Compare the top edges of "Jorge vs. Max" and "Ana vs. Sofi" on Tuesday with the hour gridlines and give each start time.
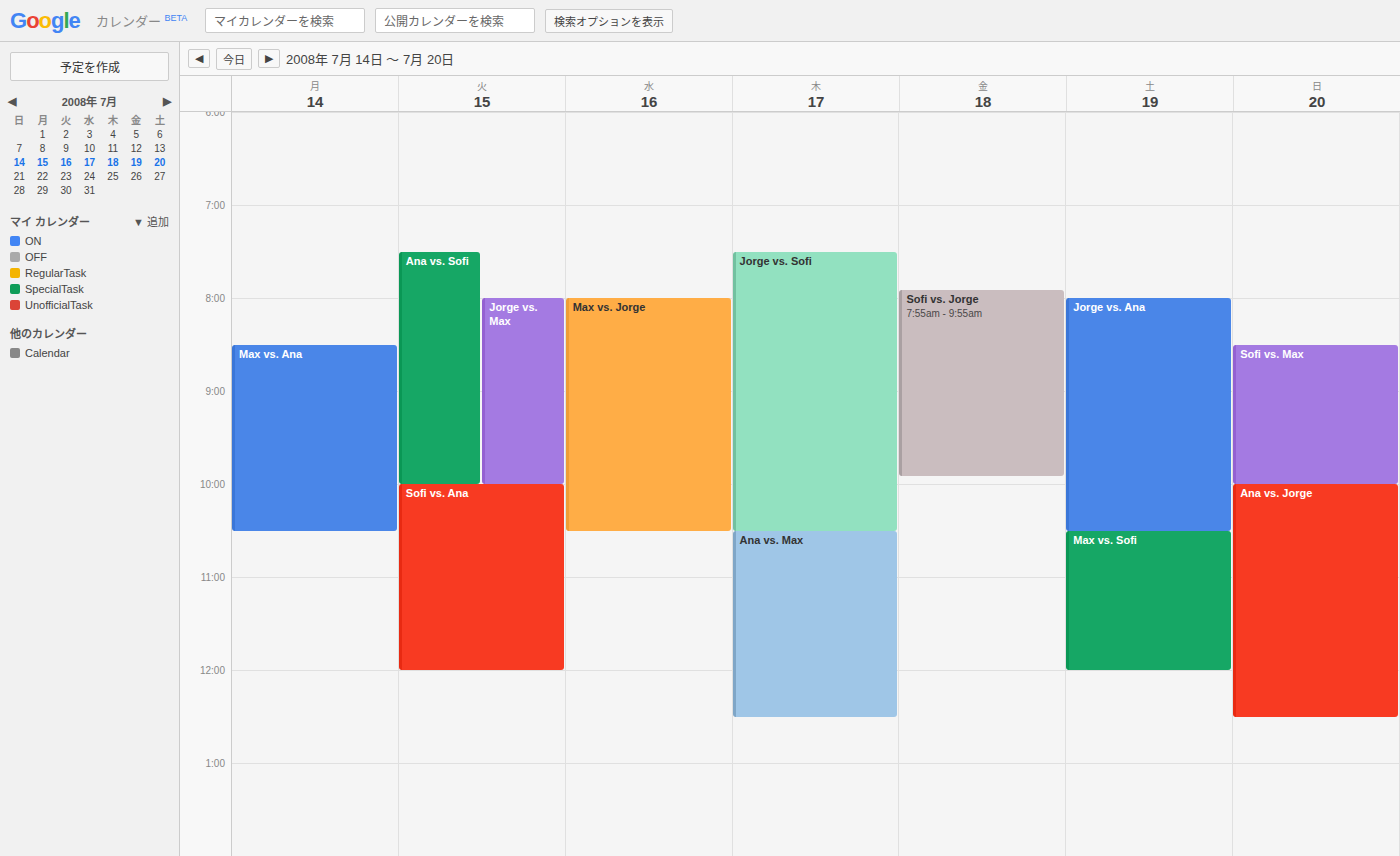
"Jorge vs. Max": 8:00 AM, exactly on the 8 AM line. "Ana vs. Sofi": 7:30 AM, halfway between the 7 AM and 8 AM lines.